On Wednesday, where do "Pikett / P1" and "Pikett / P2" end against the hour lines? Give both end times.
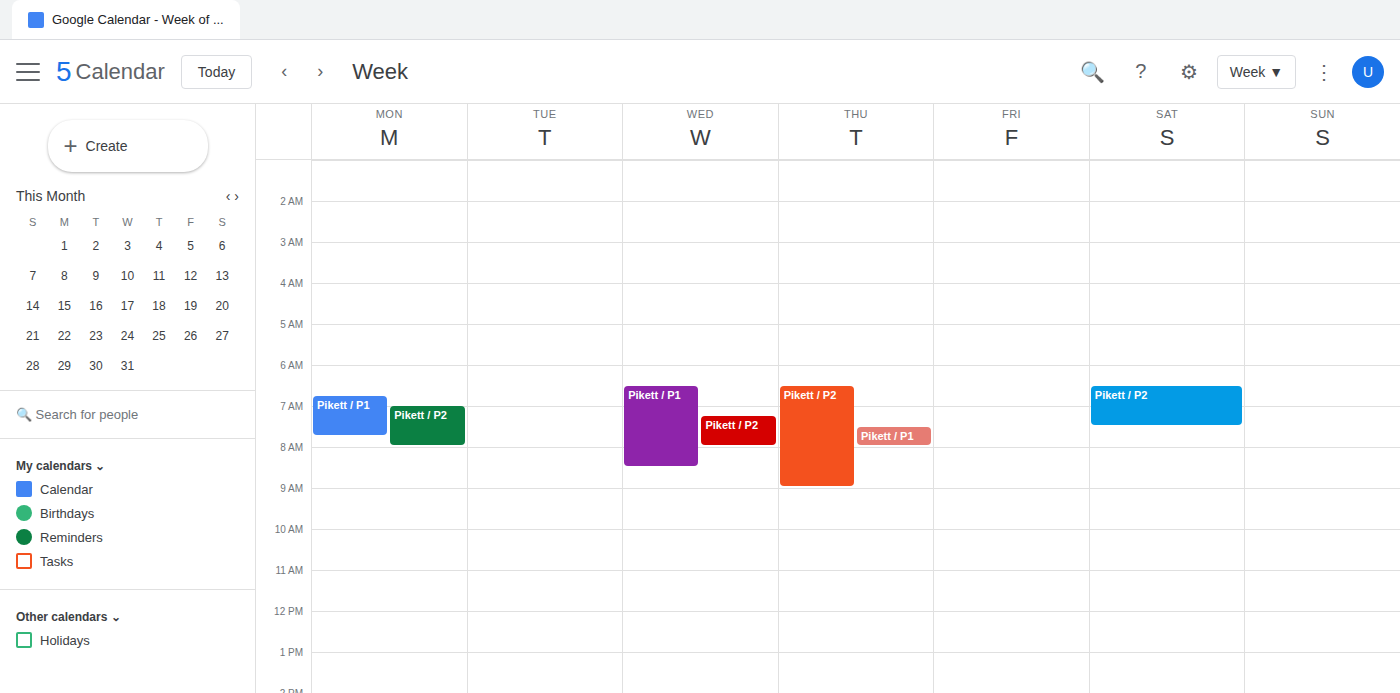
"Pikett / P1": 8:30 AM, halfway between the 8 AM and 9 AM lines. "Pikett / P2": 8:00 AM, exactly on the 8 AM line.